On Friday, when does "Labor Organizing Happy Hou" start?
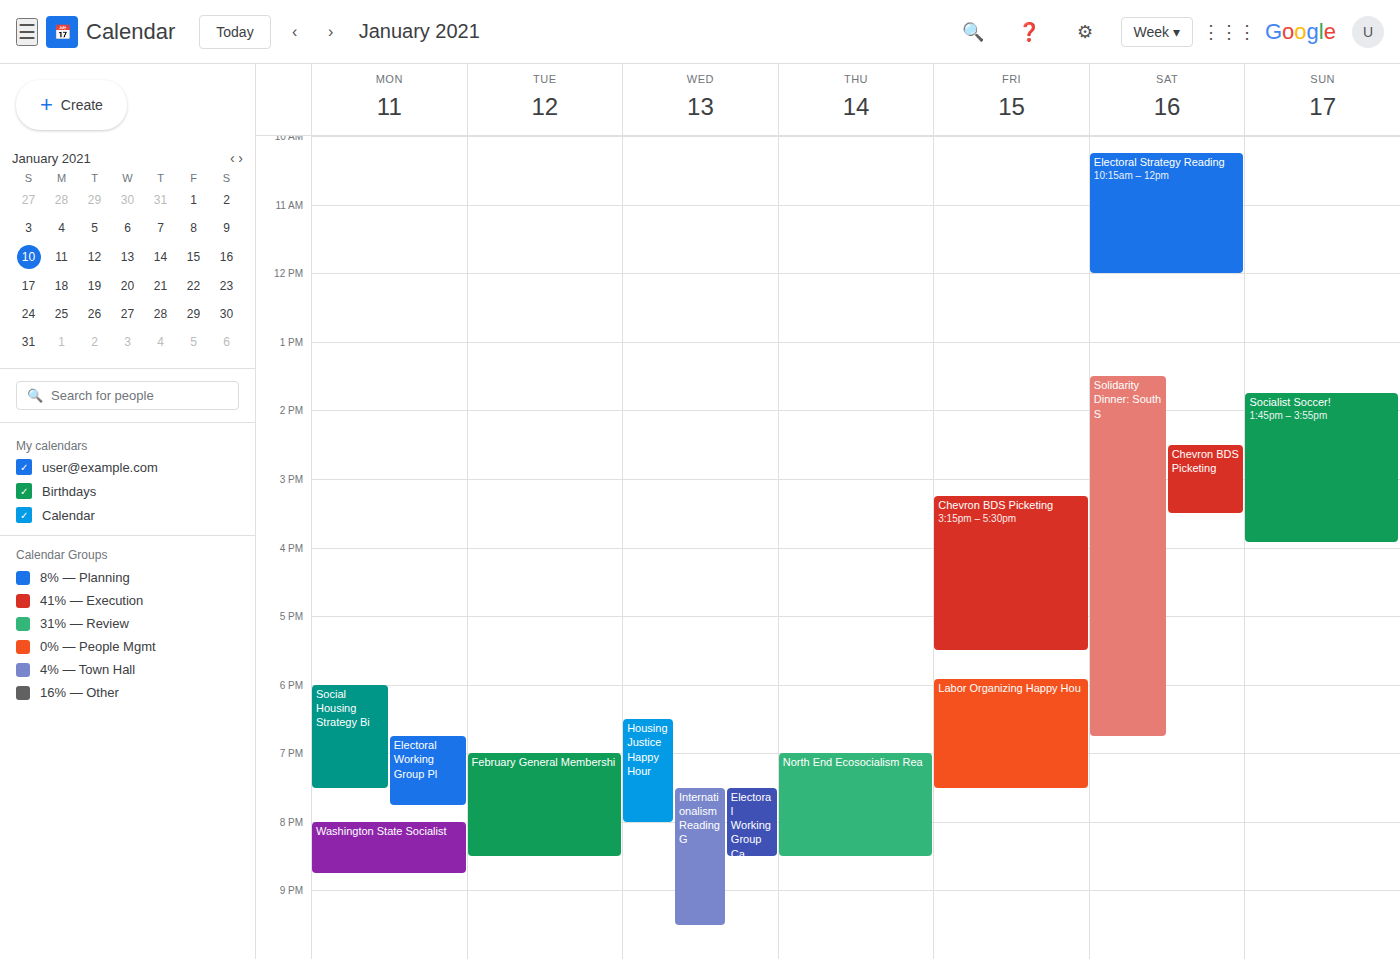
5:55 PM